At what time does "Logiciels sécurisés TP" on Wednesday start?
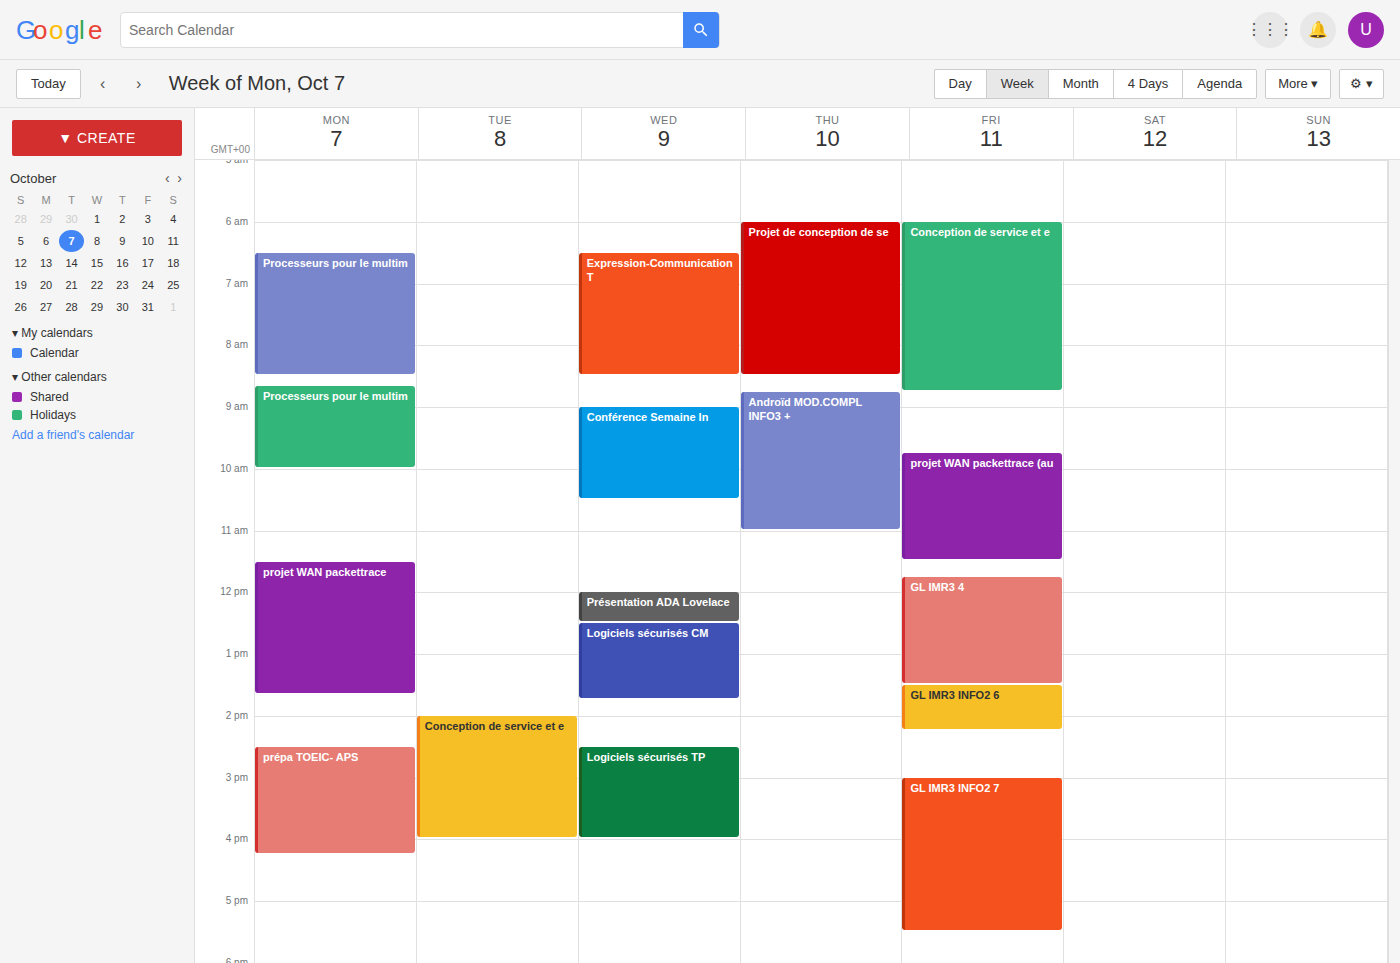
2:30 PM